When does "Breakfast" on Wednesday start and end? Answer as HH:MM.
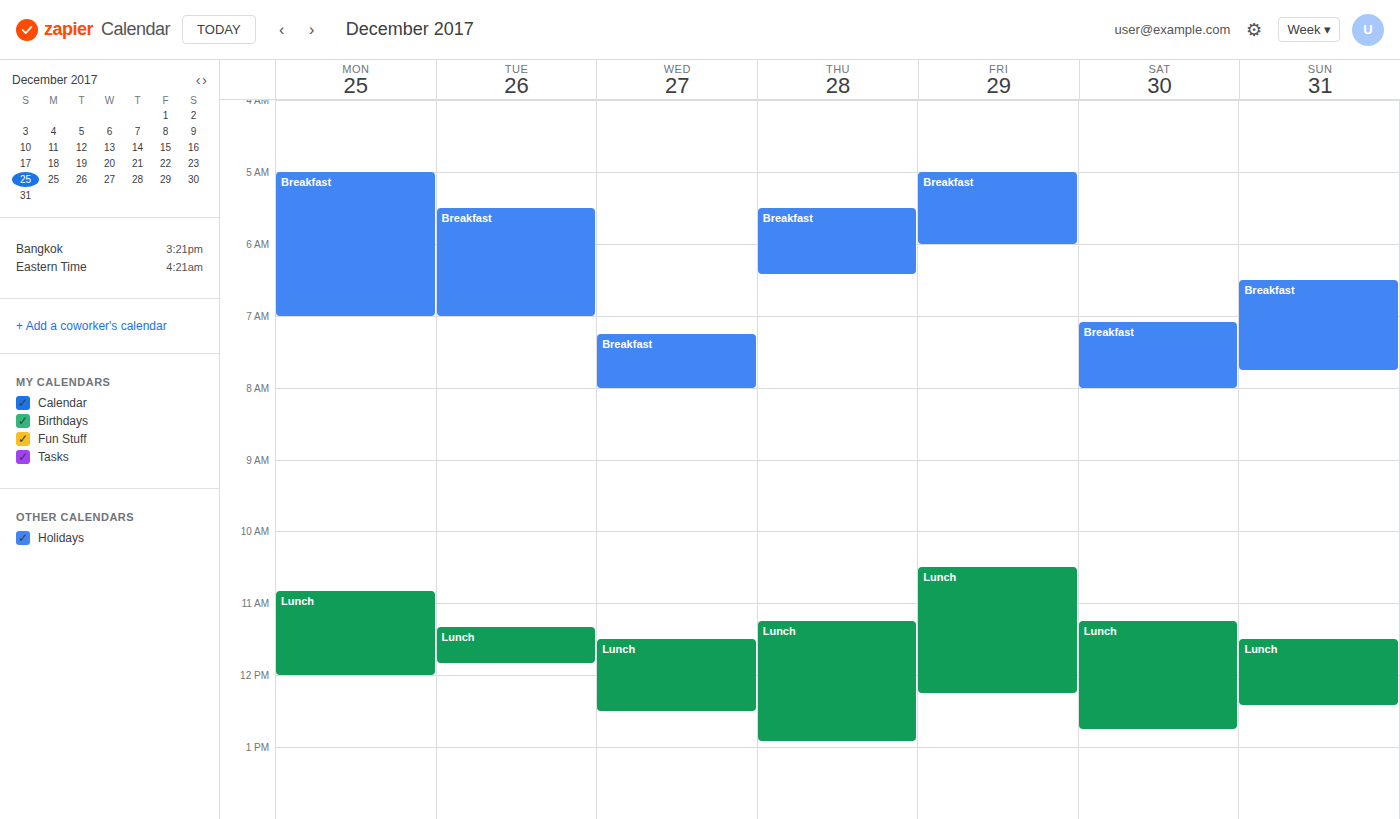
07:15 to 08:00